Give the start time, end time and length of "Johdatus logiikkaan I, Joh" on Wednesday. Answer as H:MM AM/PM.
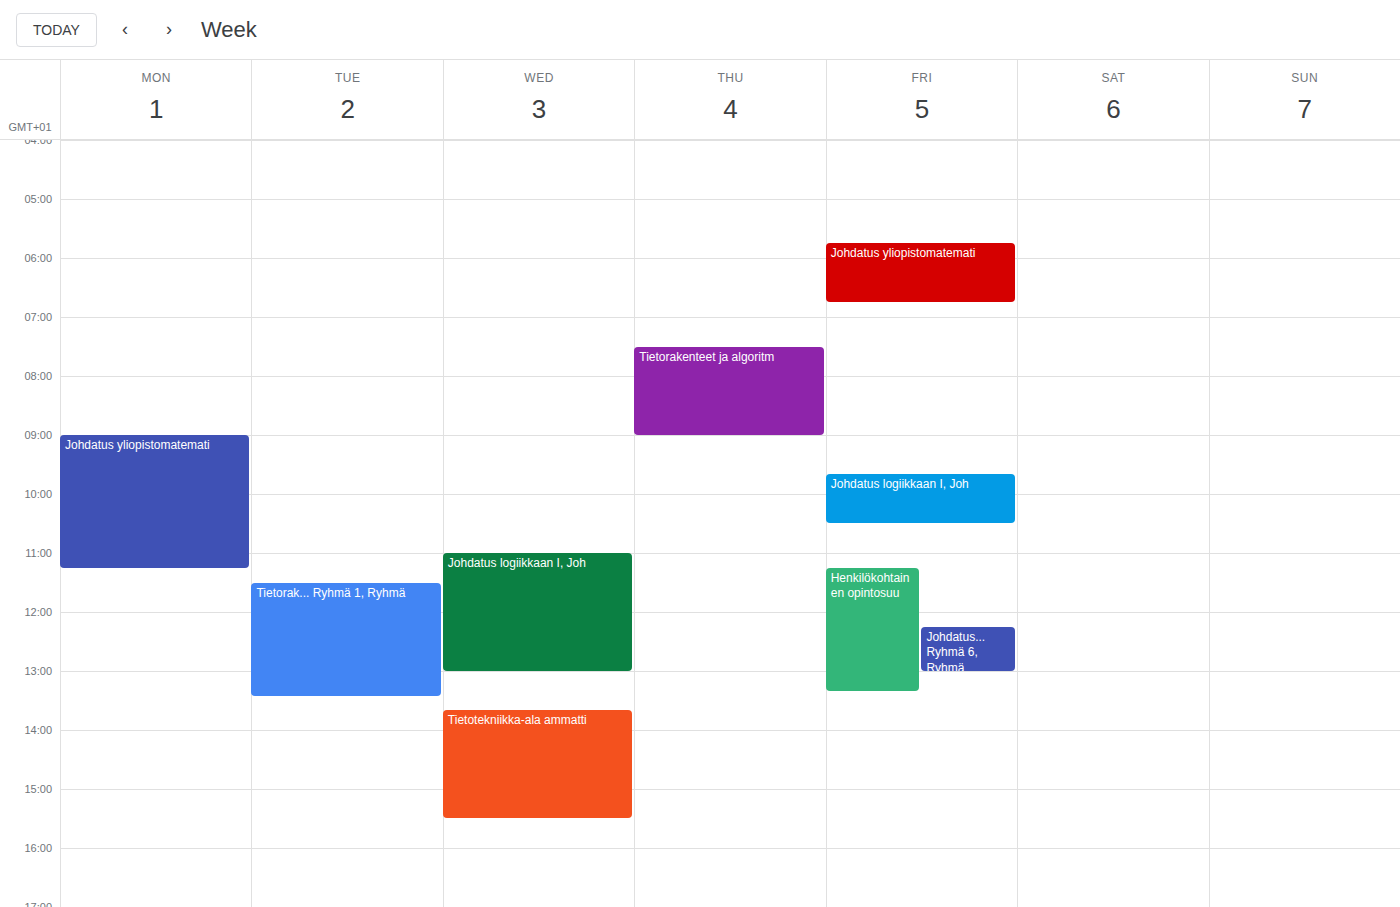
11:00 AM to 1:00 PM, 2 hours